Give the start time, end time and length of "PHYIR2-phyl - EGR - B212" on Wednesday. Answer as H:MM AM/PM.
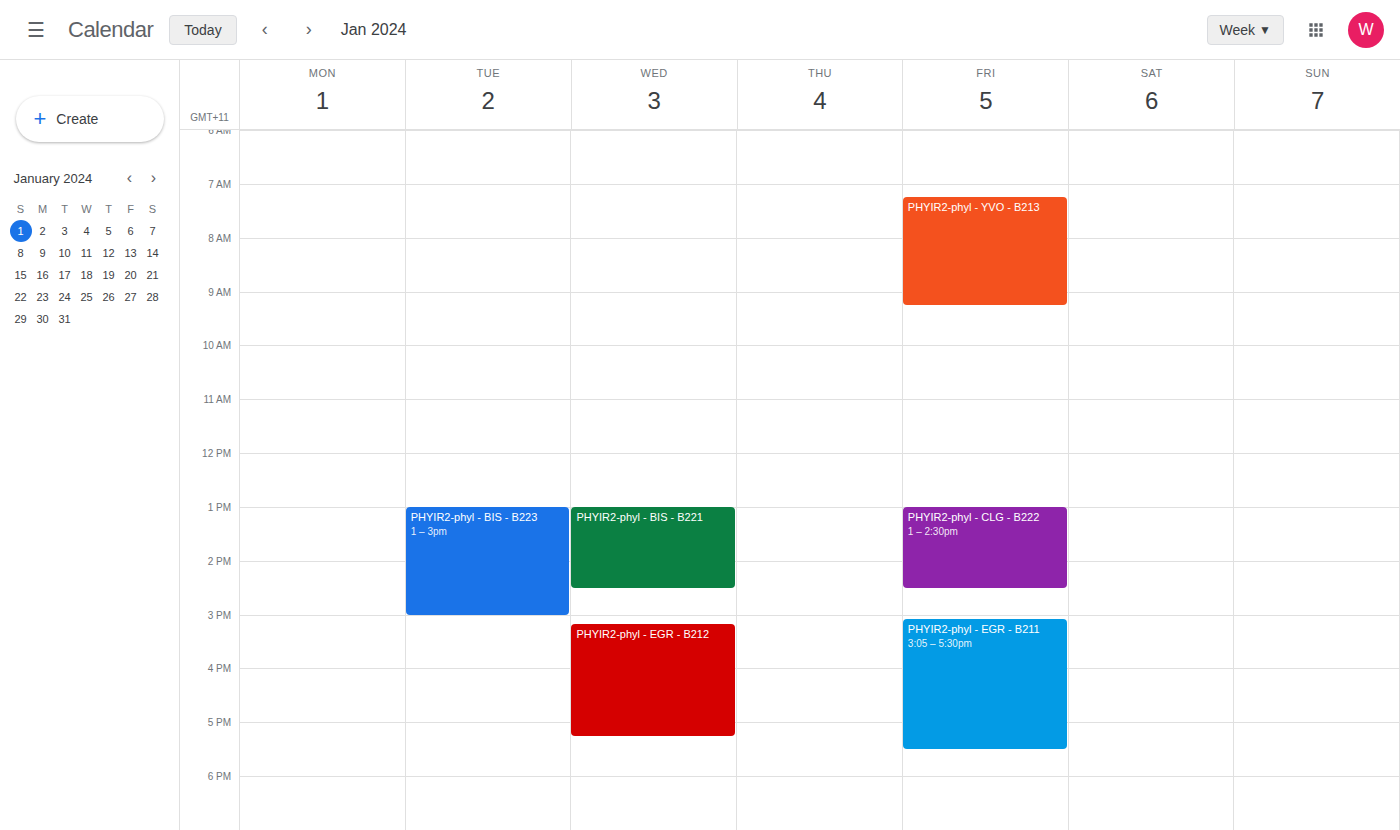
3:10 PM to 5:15 PM, 2 hours 5 minutes